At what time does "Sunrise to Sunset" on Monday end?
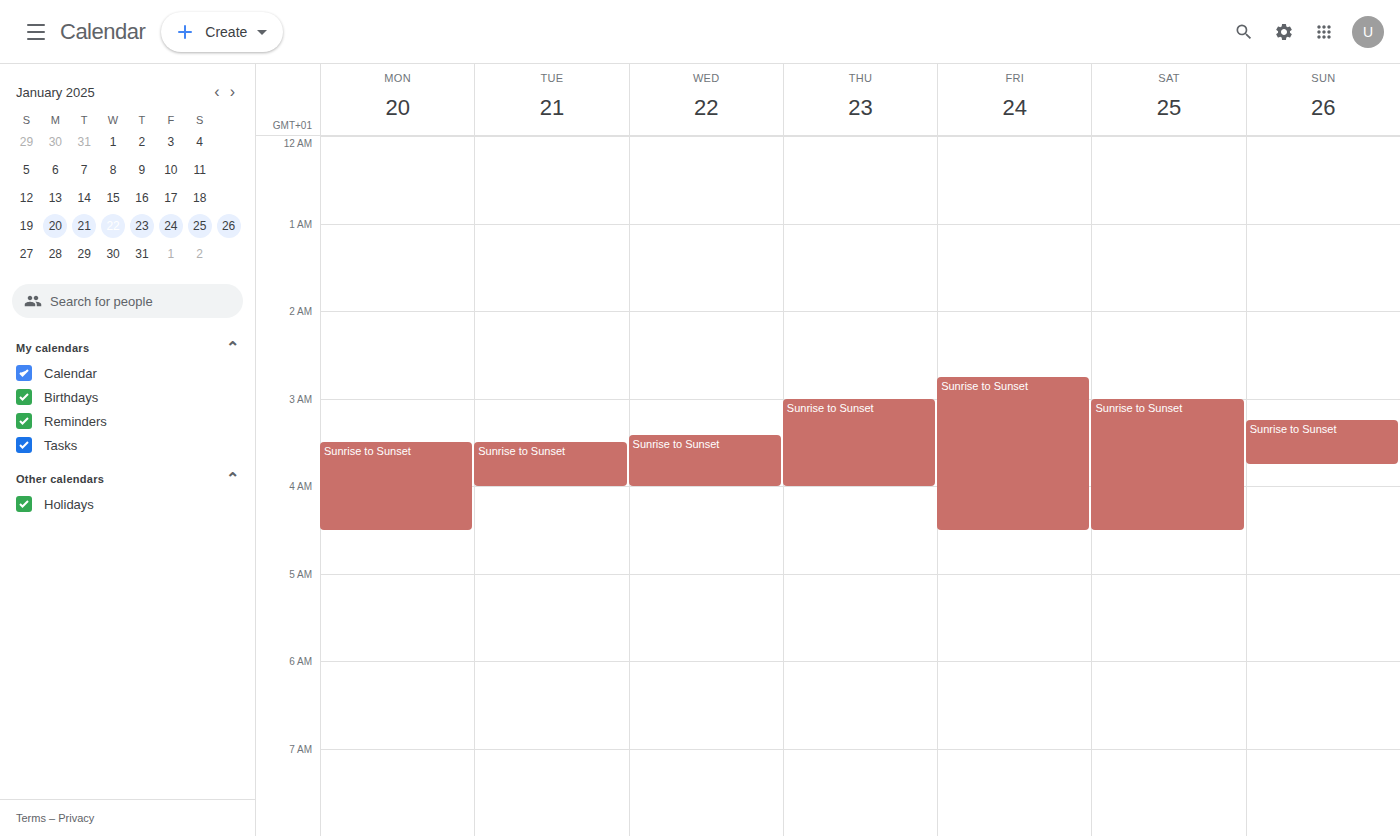
4:30 AM